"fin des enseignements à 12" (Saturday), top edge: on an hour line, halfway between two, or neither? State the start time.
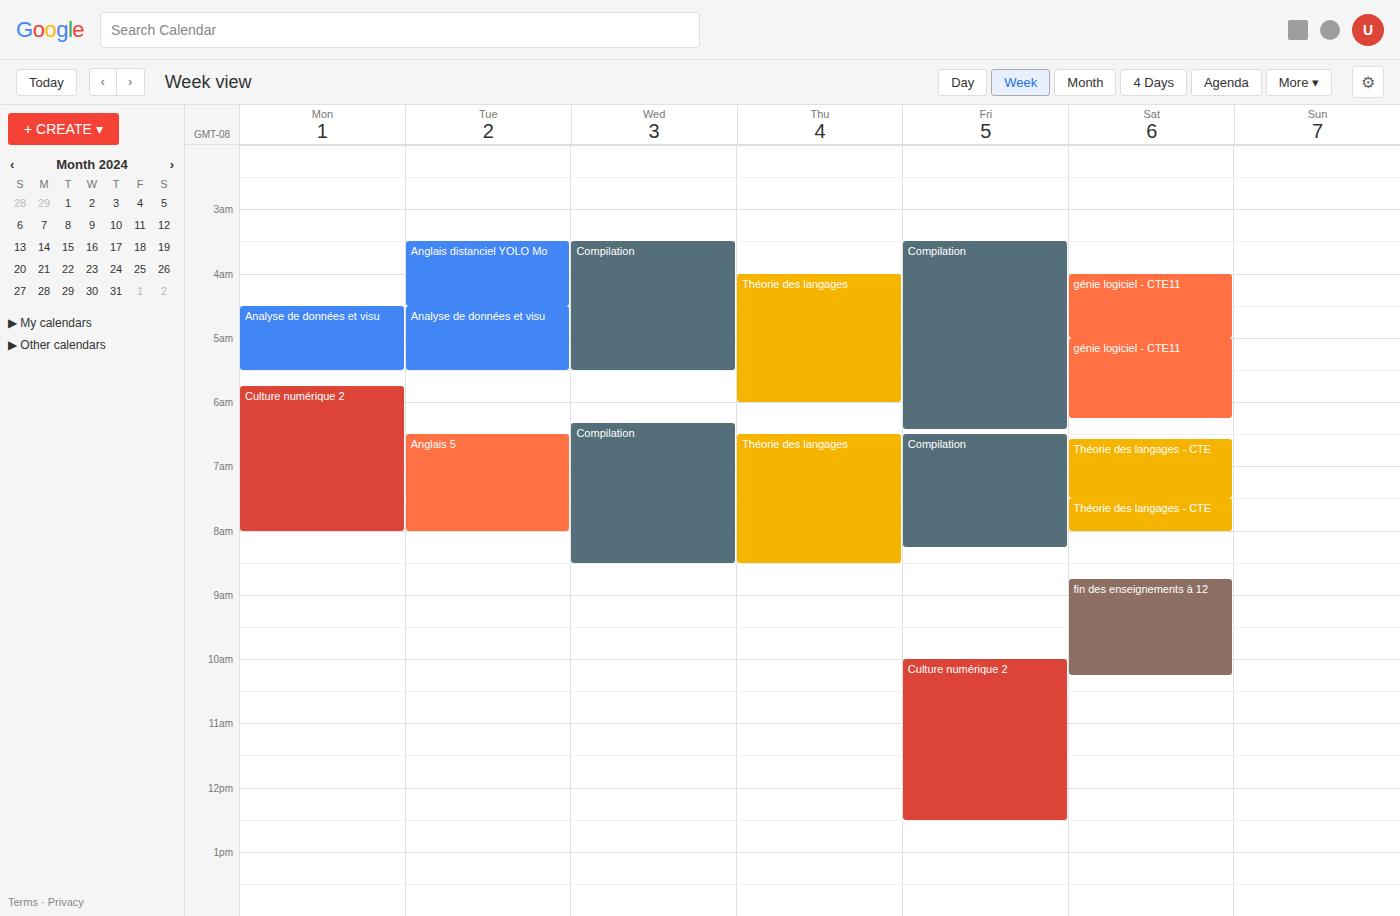
8:45 AM -- neither: three quarters of the way from the 8 AM line to the 9 AM line.